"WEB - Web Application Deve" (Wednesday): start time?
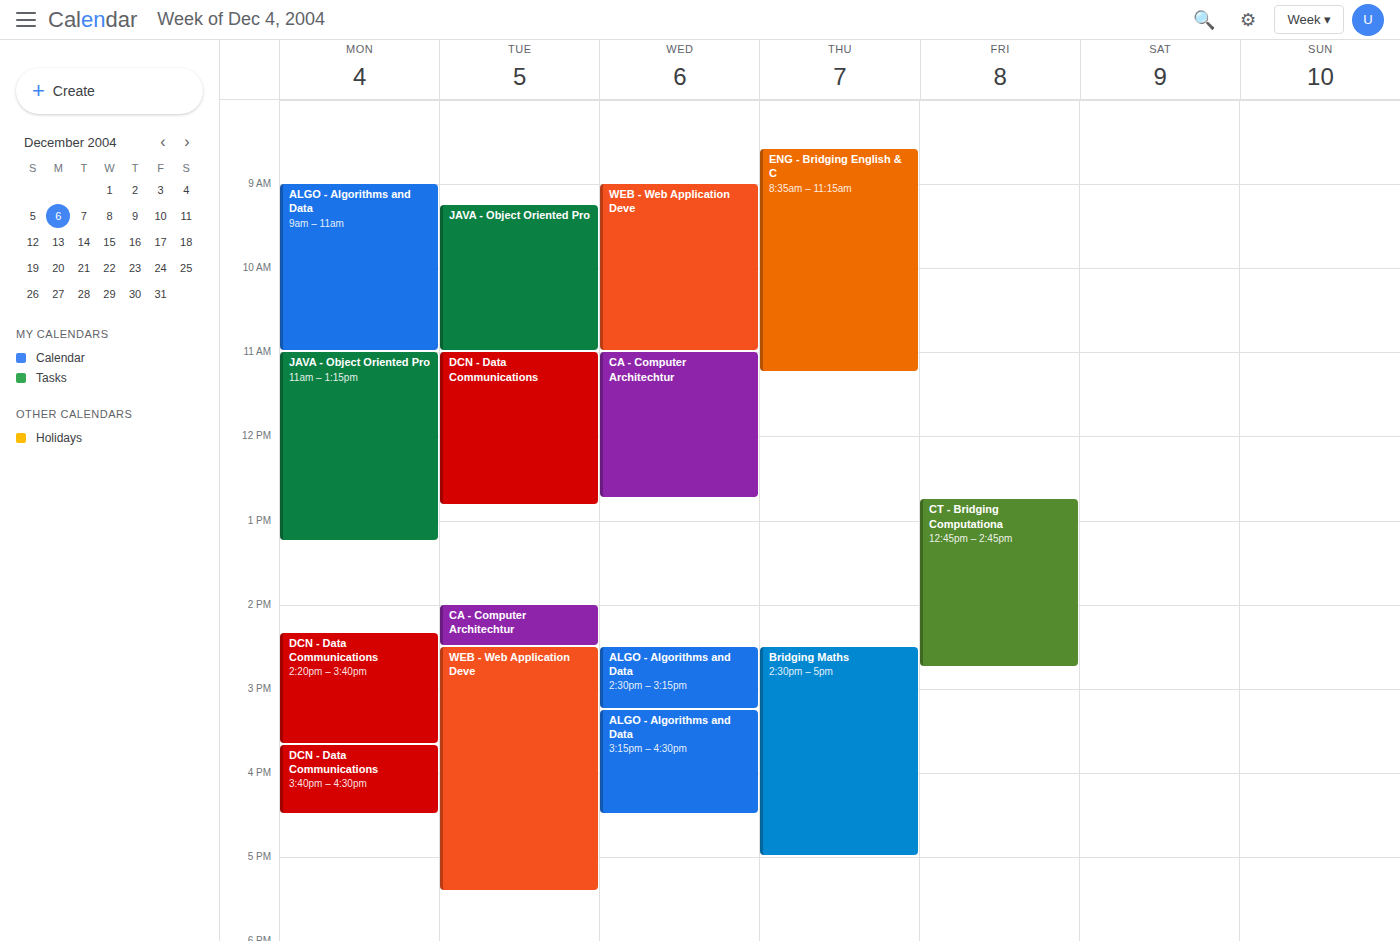
09:00